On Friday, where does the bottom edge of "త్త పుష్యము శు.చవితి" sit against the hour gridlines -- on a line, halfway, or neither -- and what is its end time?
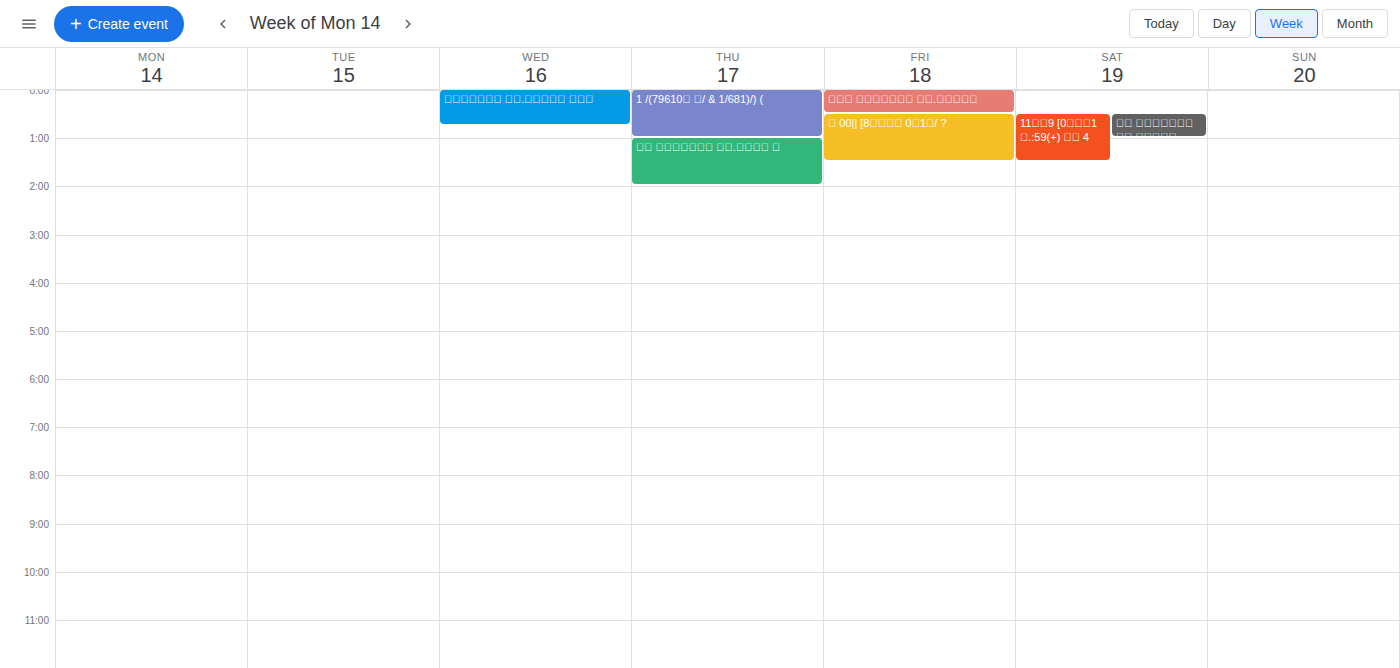
12:30 AM -- halfway between the 12 AM and 1 AM lines.